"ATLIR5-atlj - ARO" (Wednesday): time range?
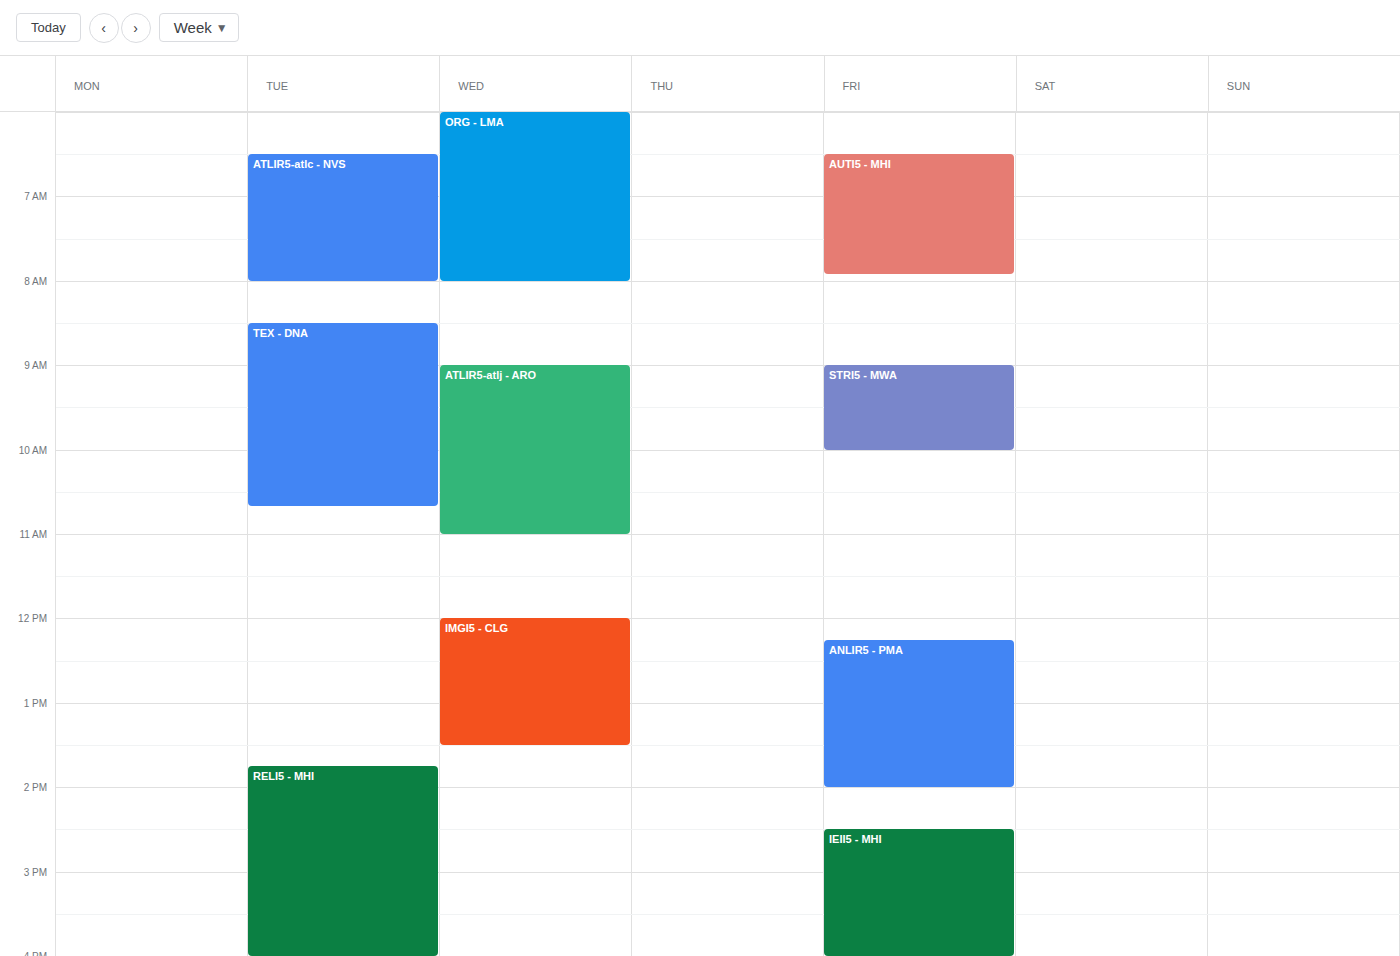
9:00 AM to 11:00 AM